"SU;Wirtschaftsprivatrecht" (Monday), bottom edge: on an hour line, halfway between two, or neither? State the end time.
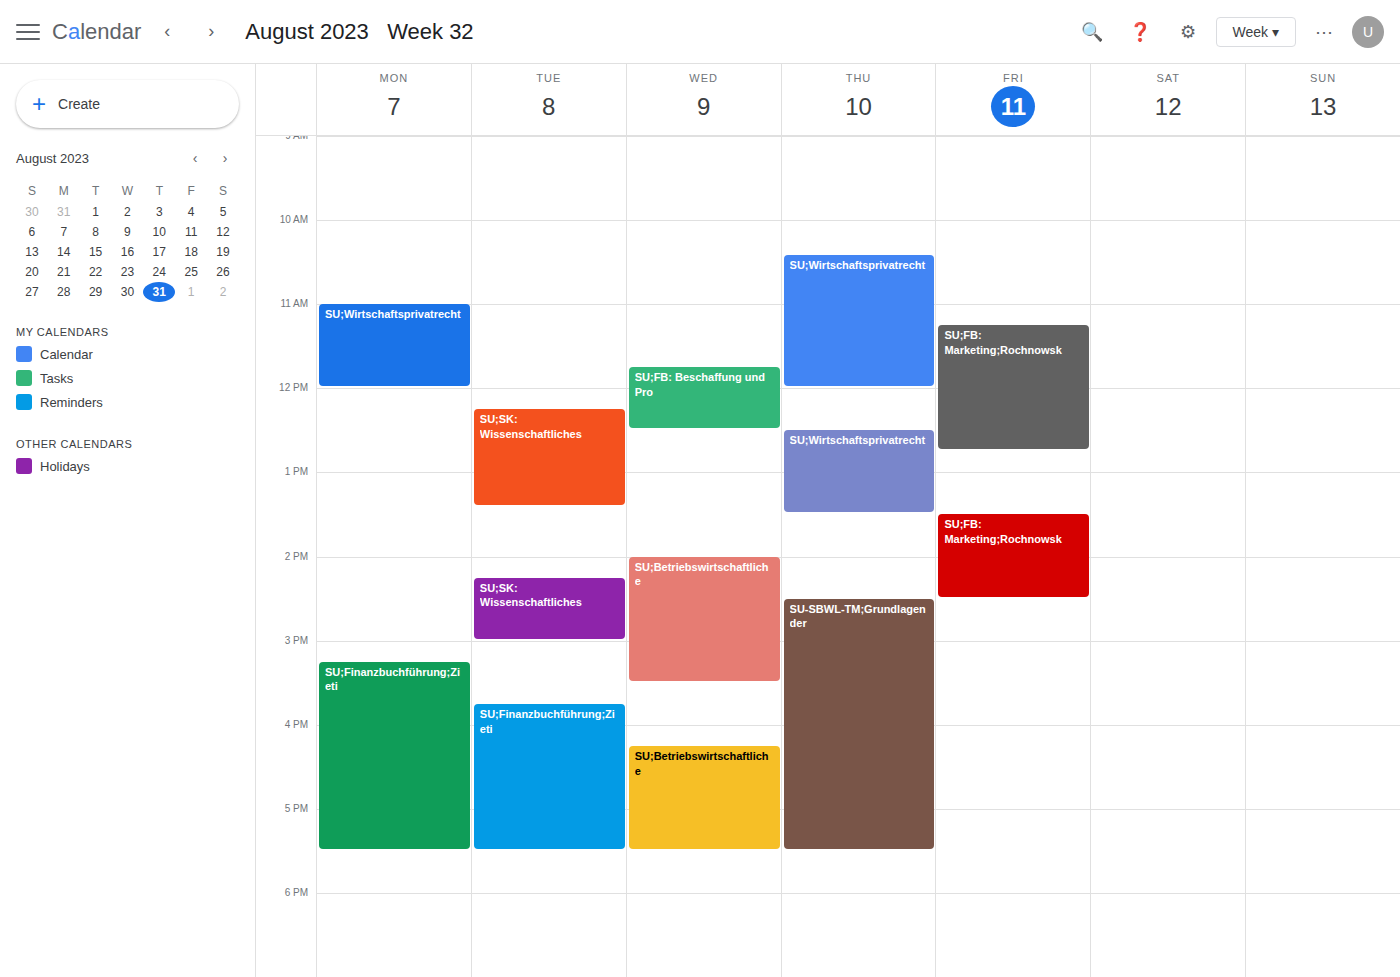
12:00 PM -- exactly on the 12 PM line.